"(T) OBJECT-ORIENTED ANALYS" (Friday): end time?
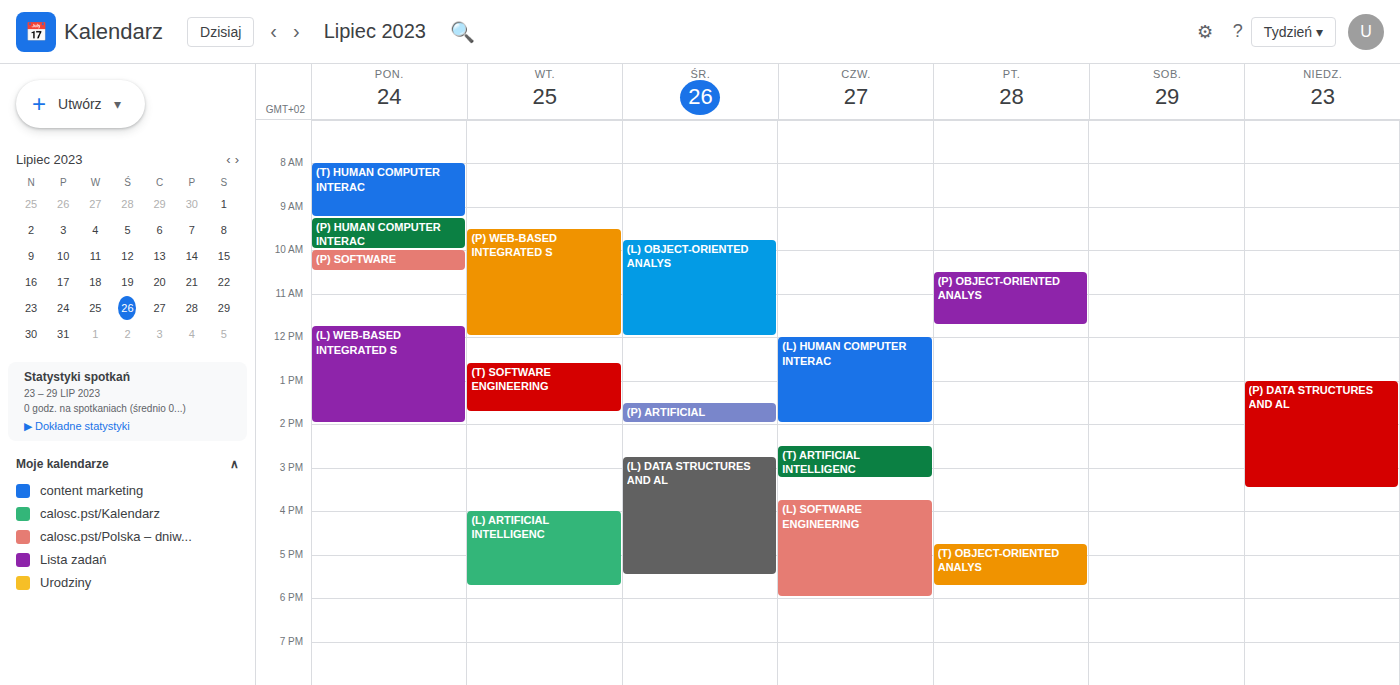
5:45 PM